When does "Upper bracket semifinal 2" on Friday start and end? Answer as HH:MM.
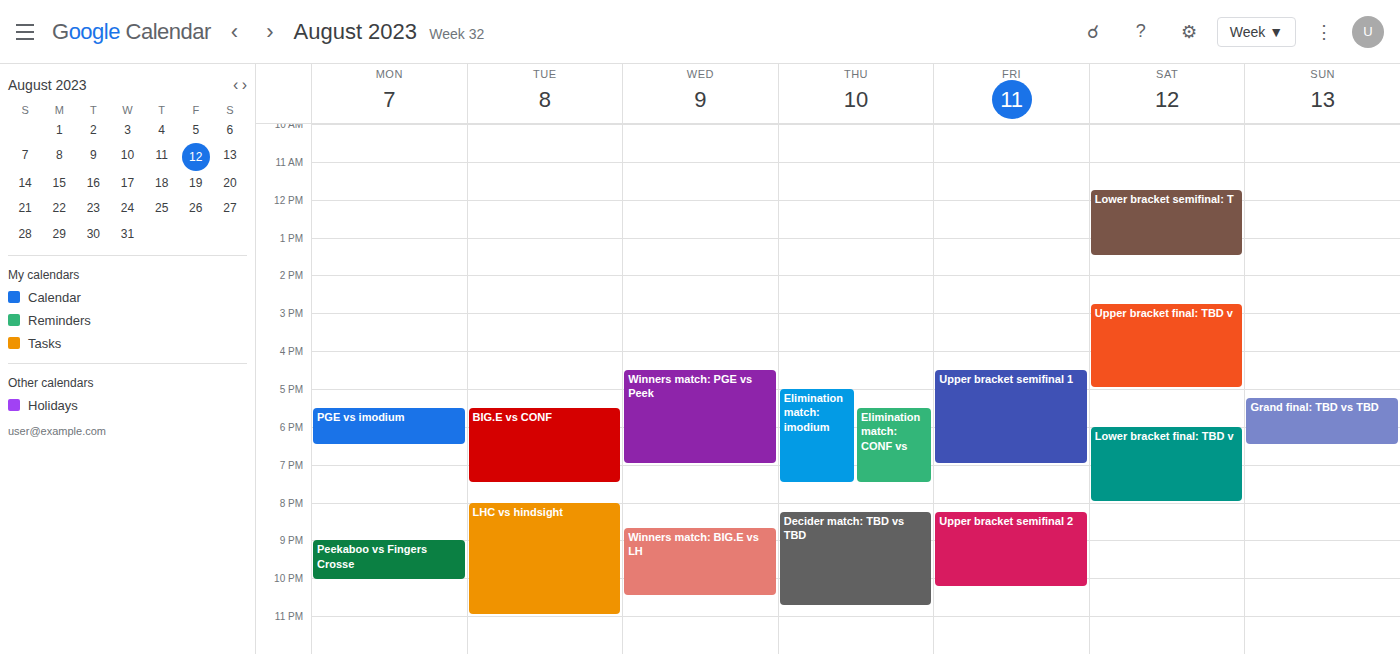
20:15 to 22:15